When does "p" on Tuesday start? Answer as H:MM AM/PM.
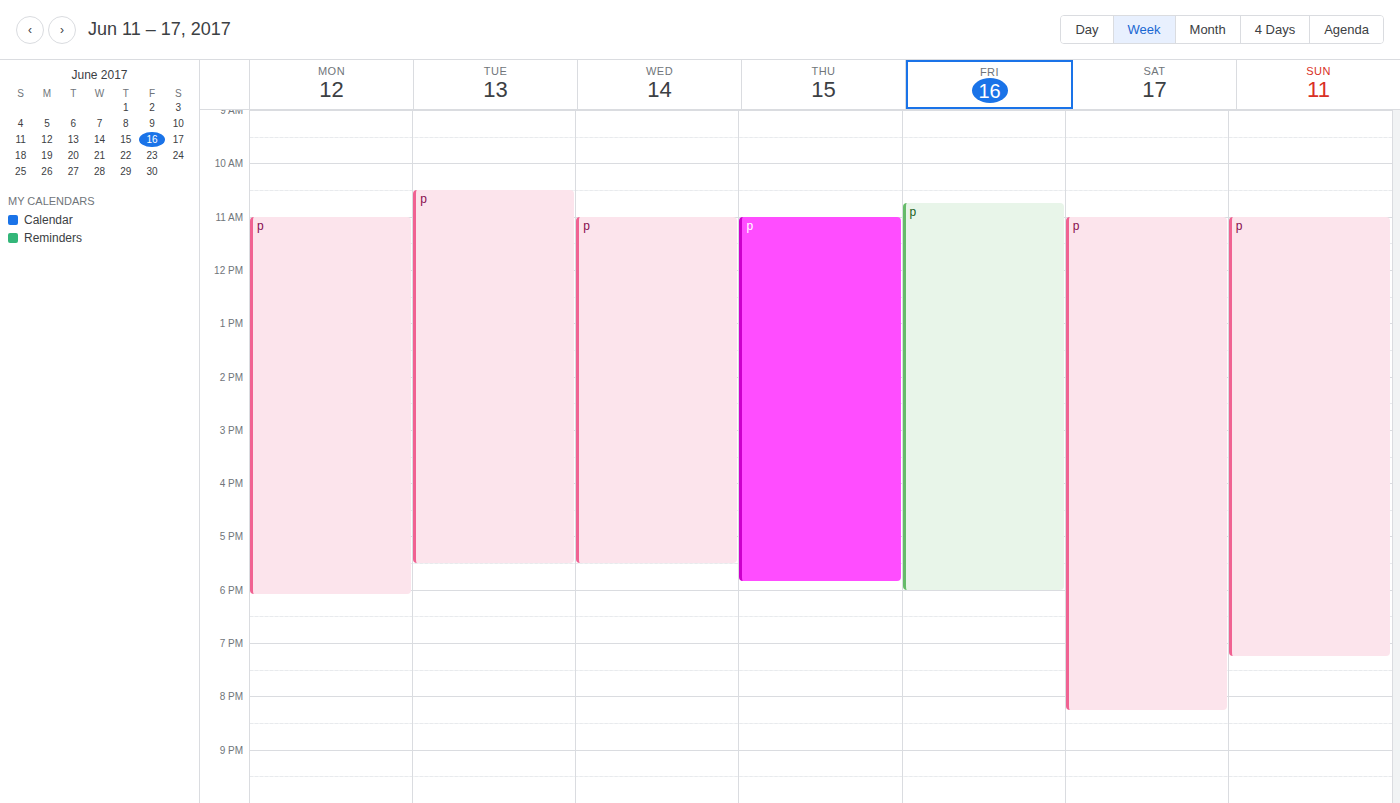
10:30 AM